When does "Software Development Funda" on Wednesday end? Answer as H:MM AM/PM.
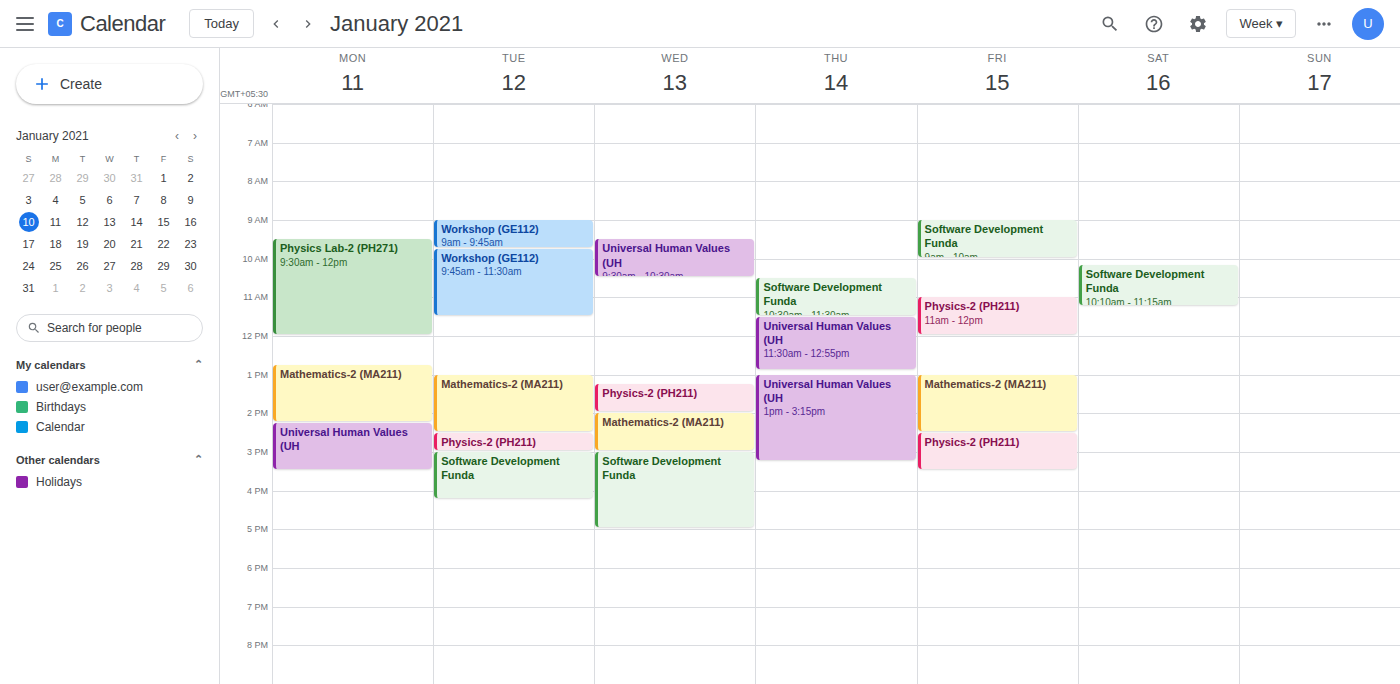
5:00 PM